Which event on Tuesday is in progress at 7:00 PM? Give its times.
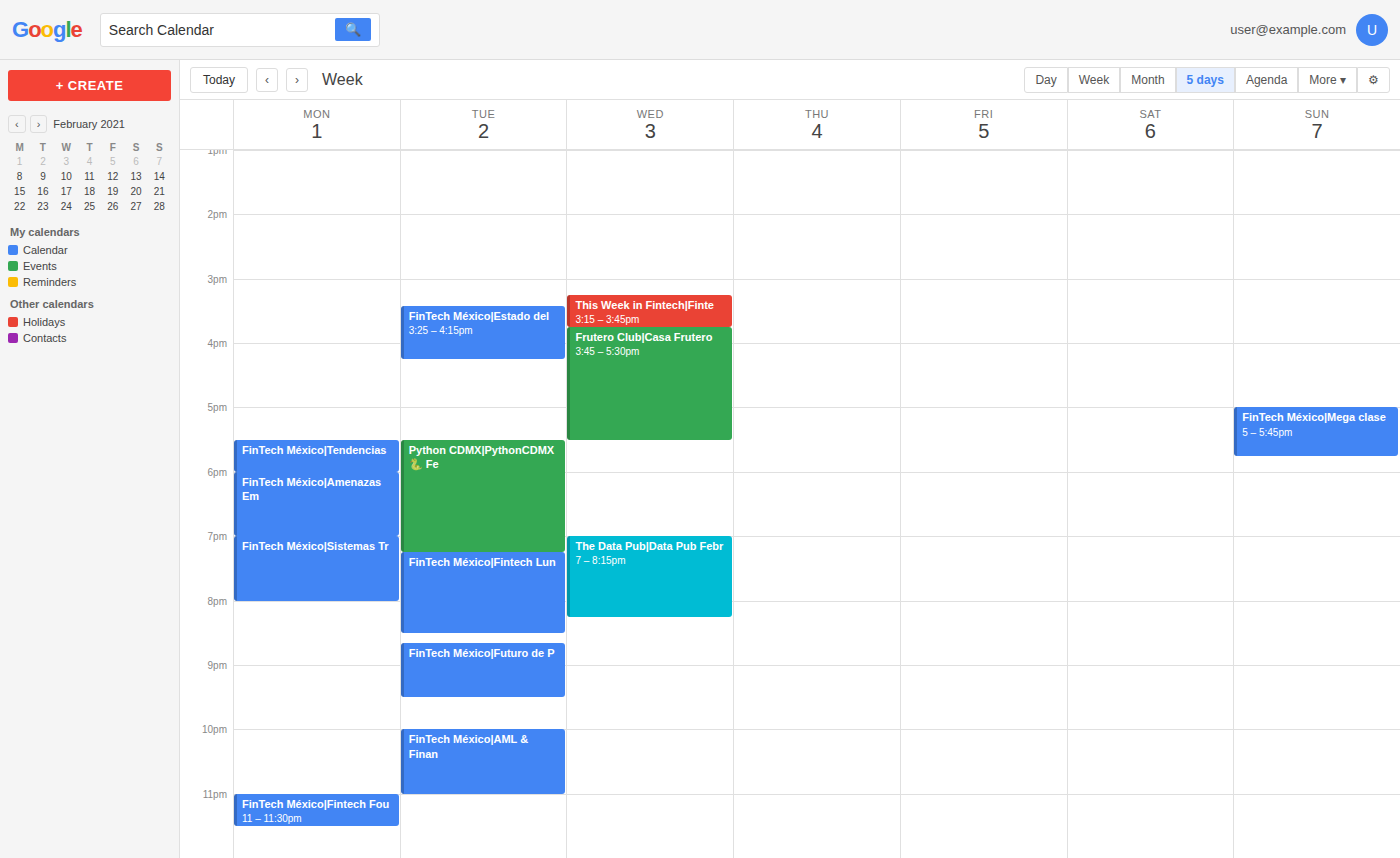
"Python CDMX|PythonCDMX🐍 Fe", 5:30 PM to 7:15 PM